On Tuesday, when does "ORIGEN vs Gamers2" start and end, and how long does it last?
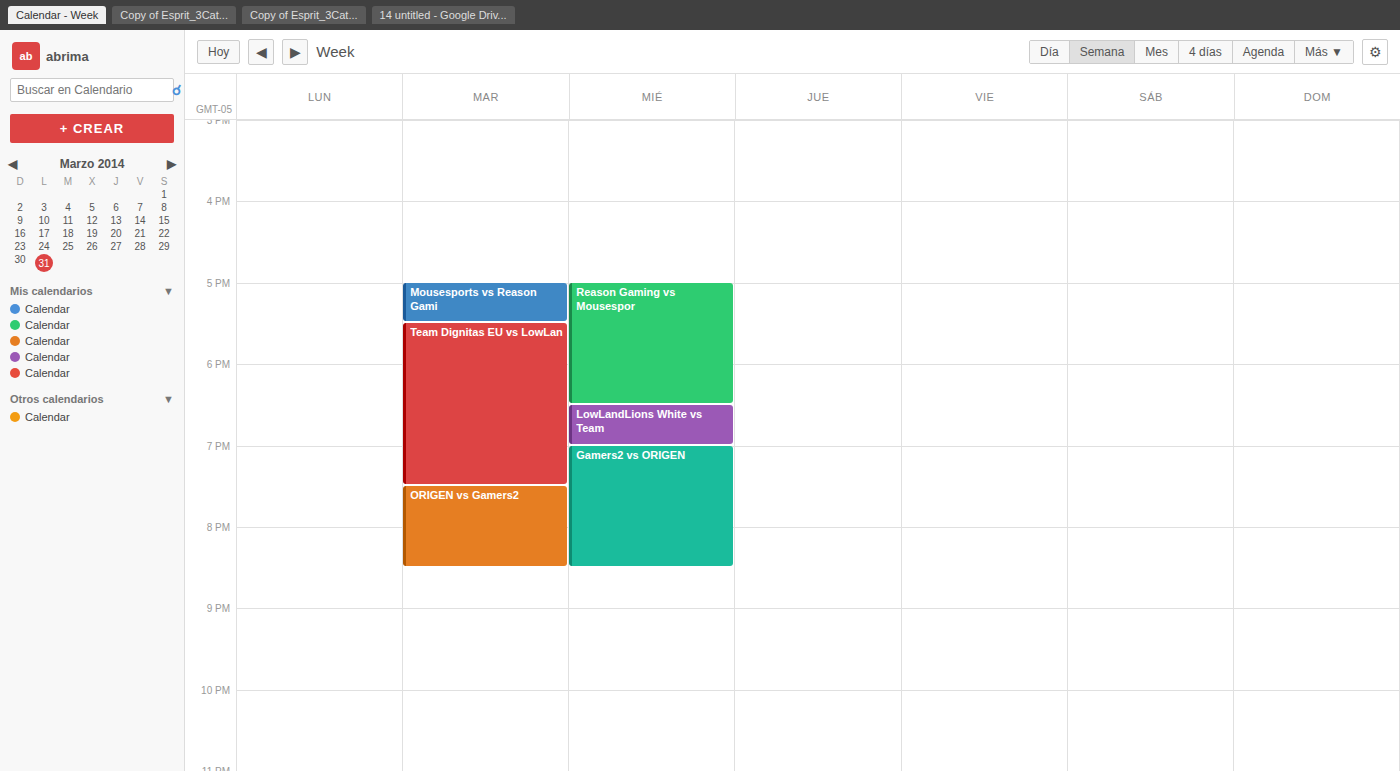
7:30 PM to 8:30 PM, 1 hour